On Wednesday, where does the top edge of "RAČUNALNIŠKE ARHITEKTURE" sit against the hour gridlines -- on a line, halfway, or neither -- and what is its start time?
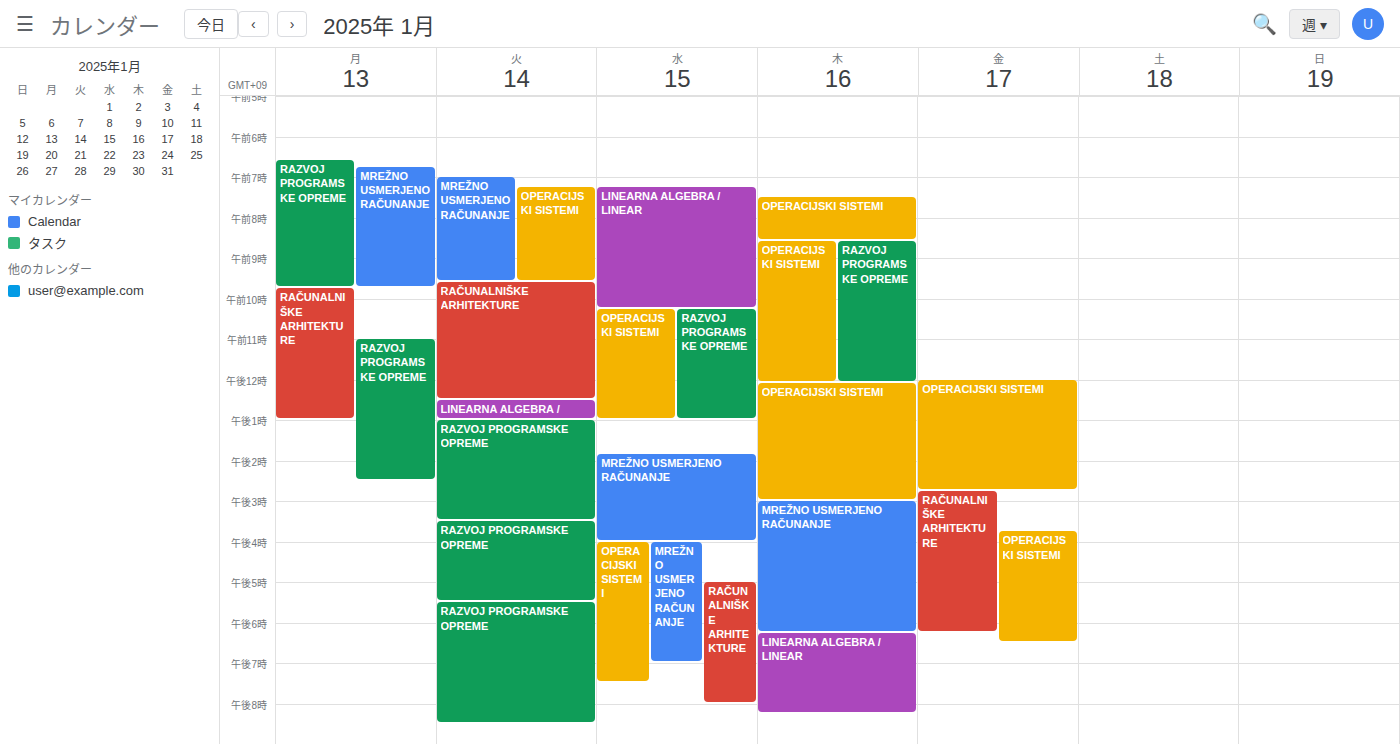
5:00 PM -- exactly on the 5 PM line.